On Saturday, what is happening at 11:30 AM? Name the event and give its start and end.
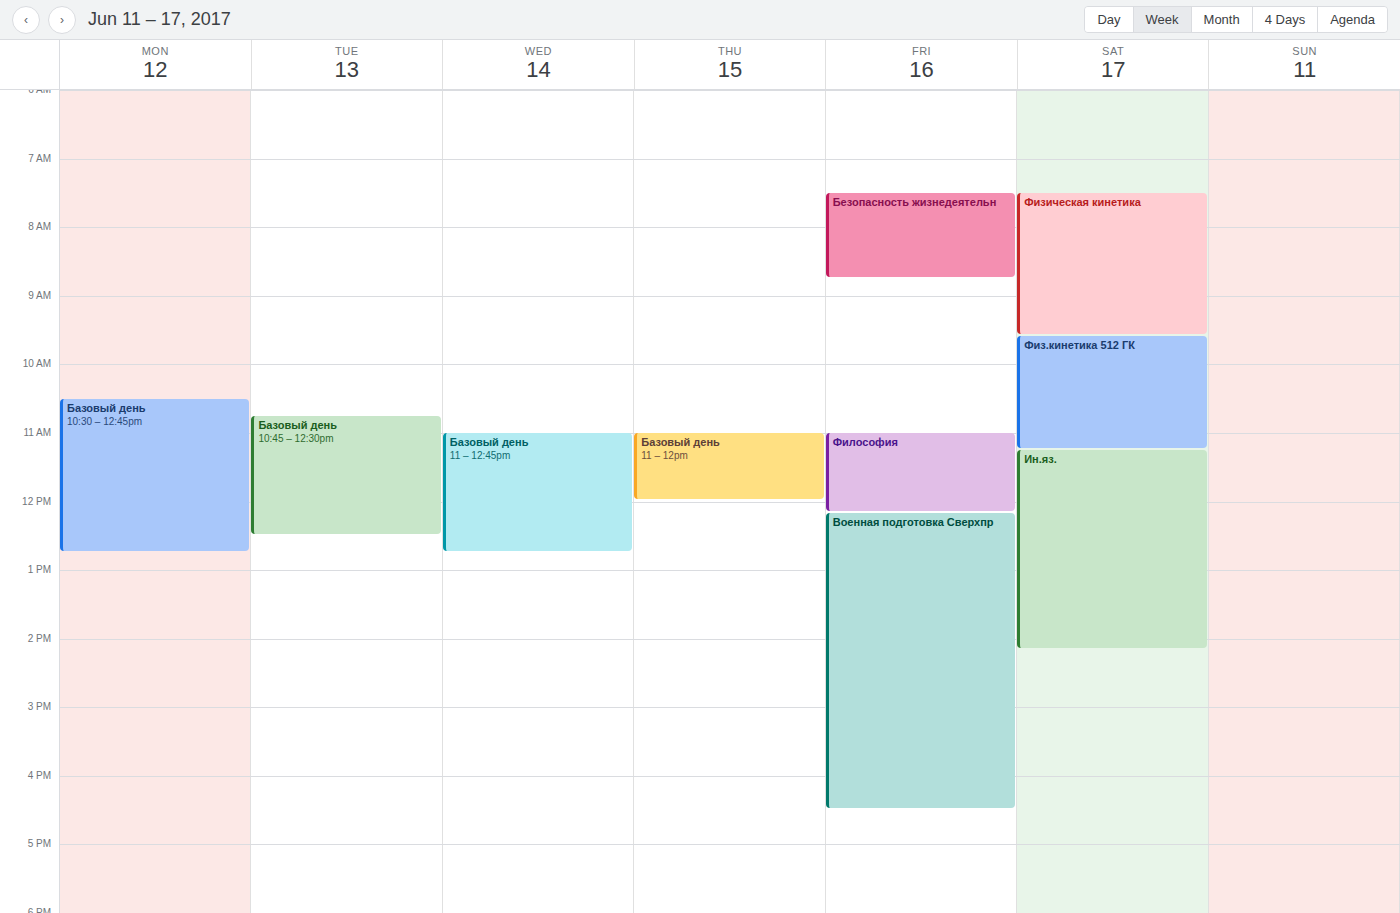
"Ин.яз.", 11:15 AM to 2:10 PM